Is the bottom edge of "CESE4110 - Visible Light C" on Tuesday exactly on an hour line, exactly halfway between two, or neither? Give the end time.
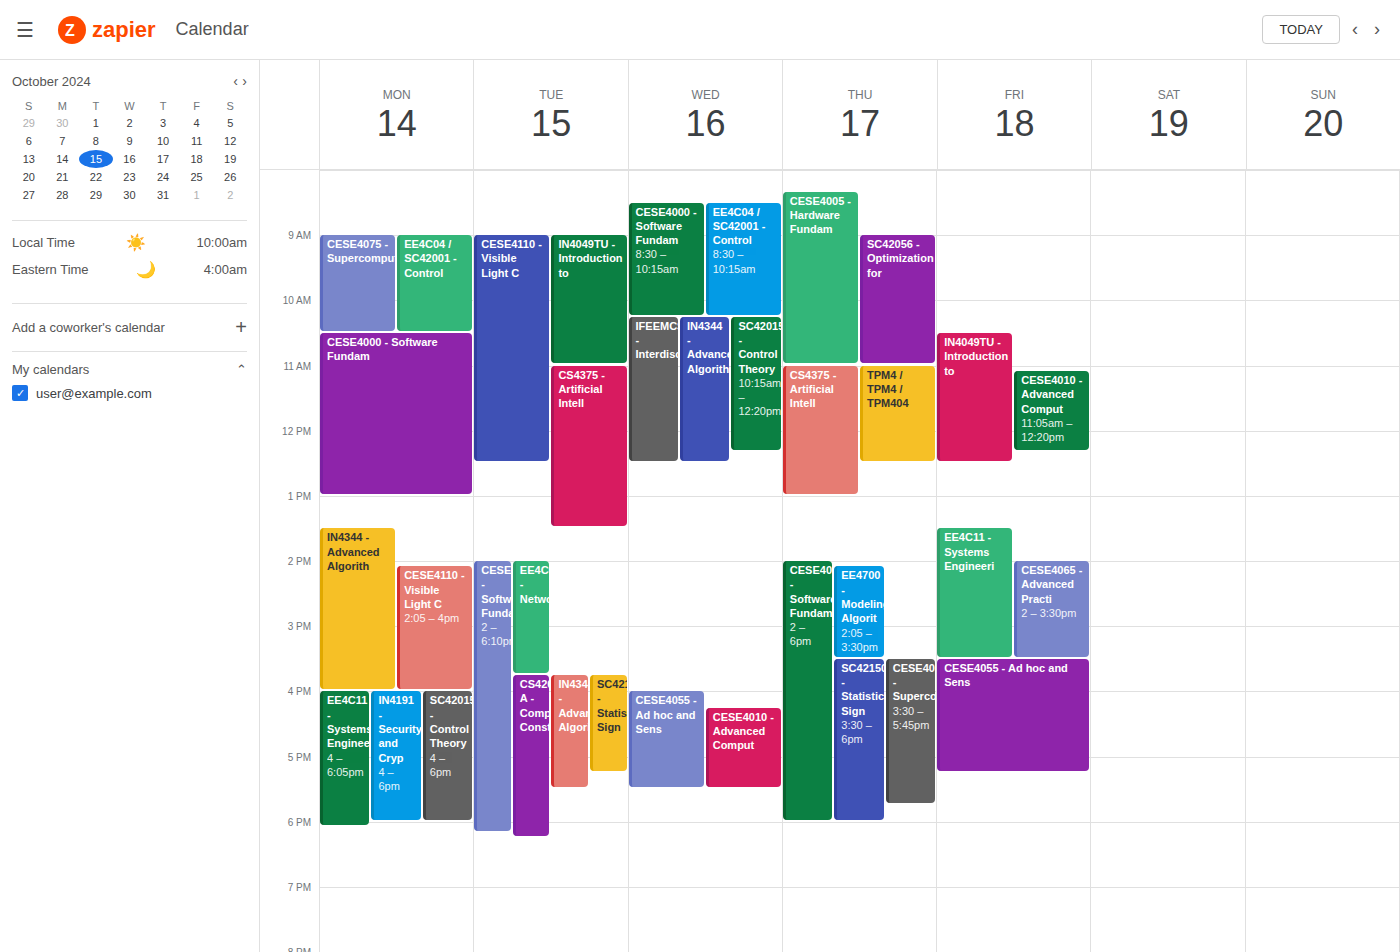
12:30 PM -- halfway between the 12 PM and 1 PM lines.